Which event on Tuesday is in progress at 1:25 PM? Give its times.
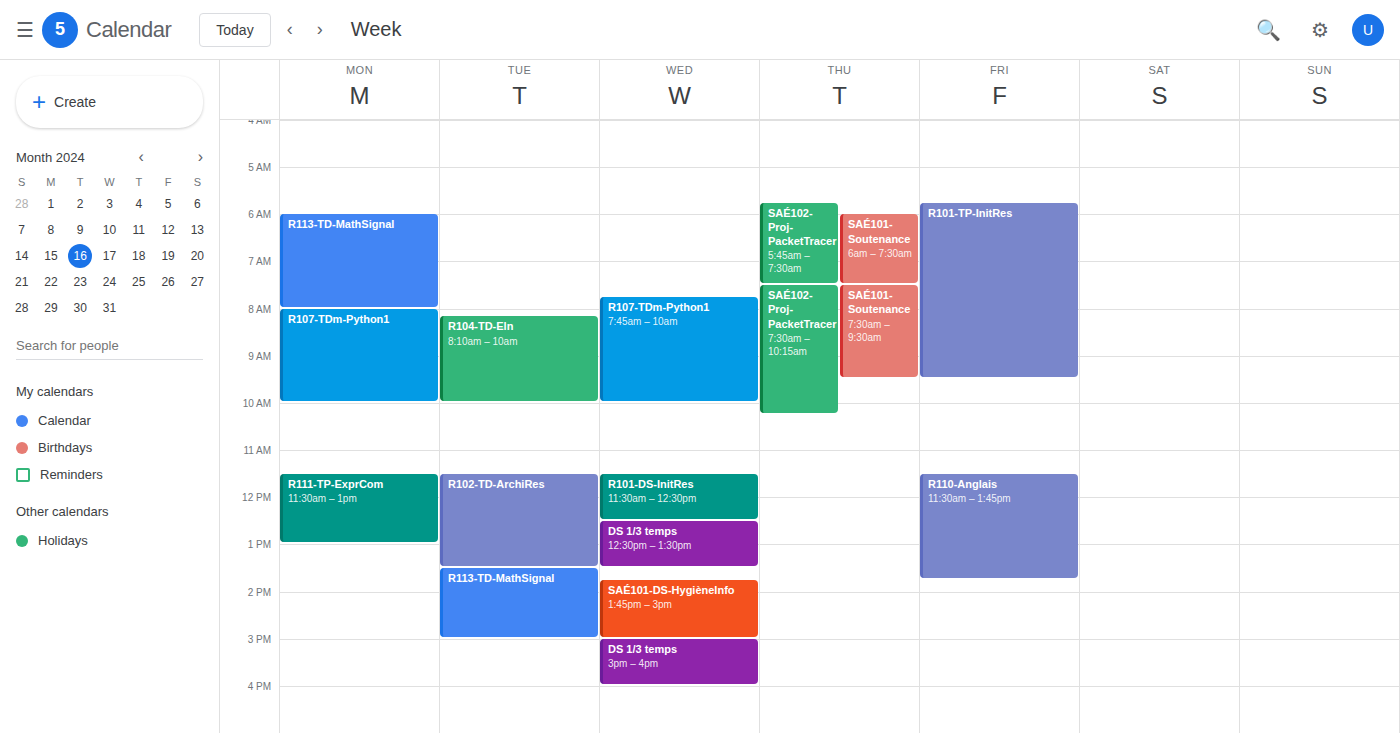
"R102-TD-ArchiRes", 11:30 AM to 1:30 PM